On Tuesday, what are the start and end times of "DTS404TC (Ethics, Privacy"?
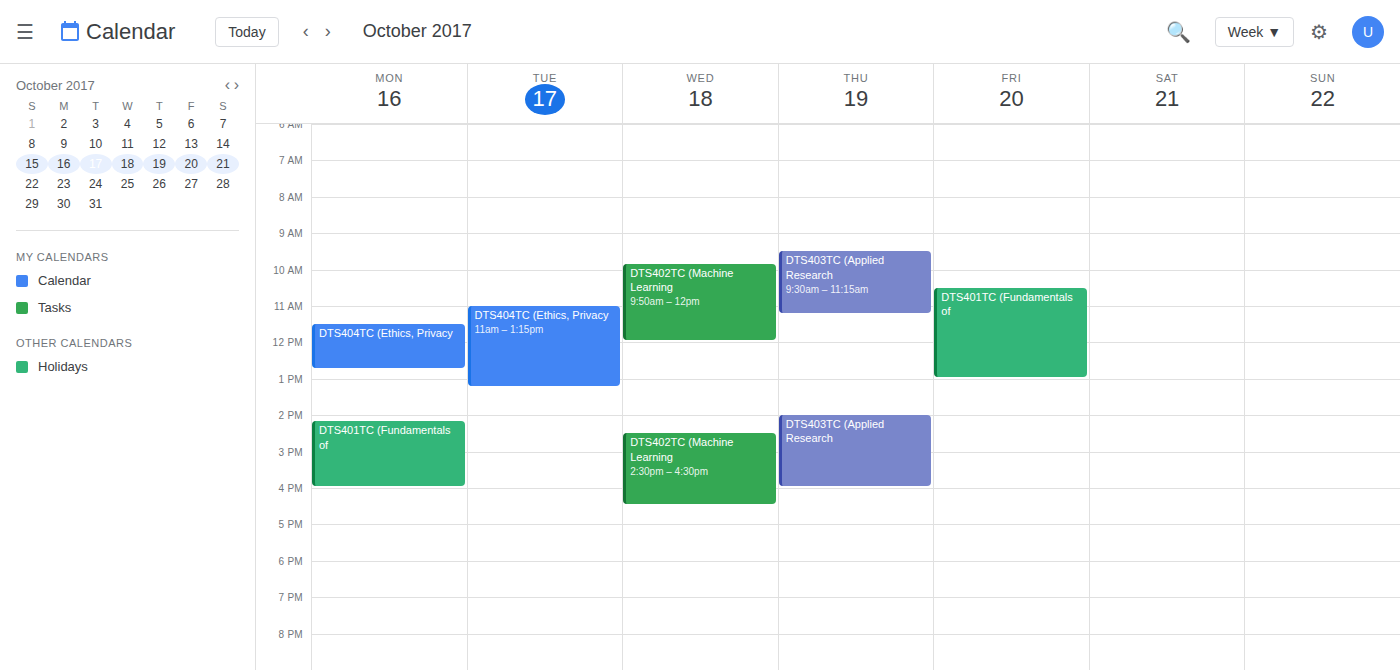
11:00 AM to 1:15 PM